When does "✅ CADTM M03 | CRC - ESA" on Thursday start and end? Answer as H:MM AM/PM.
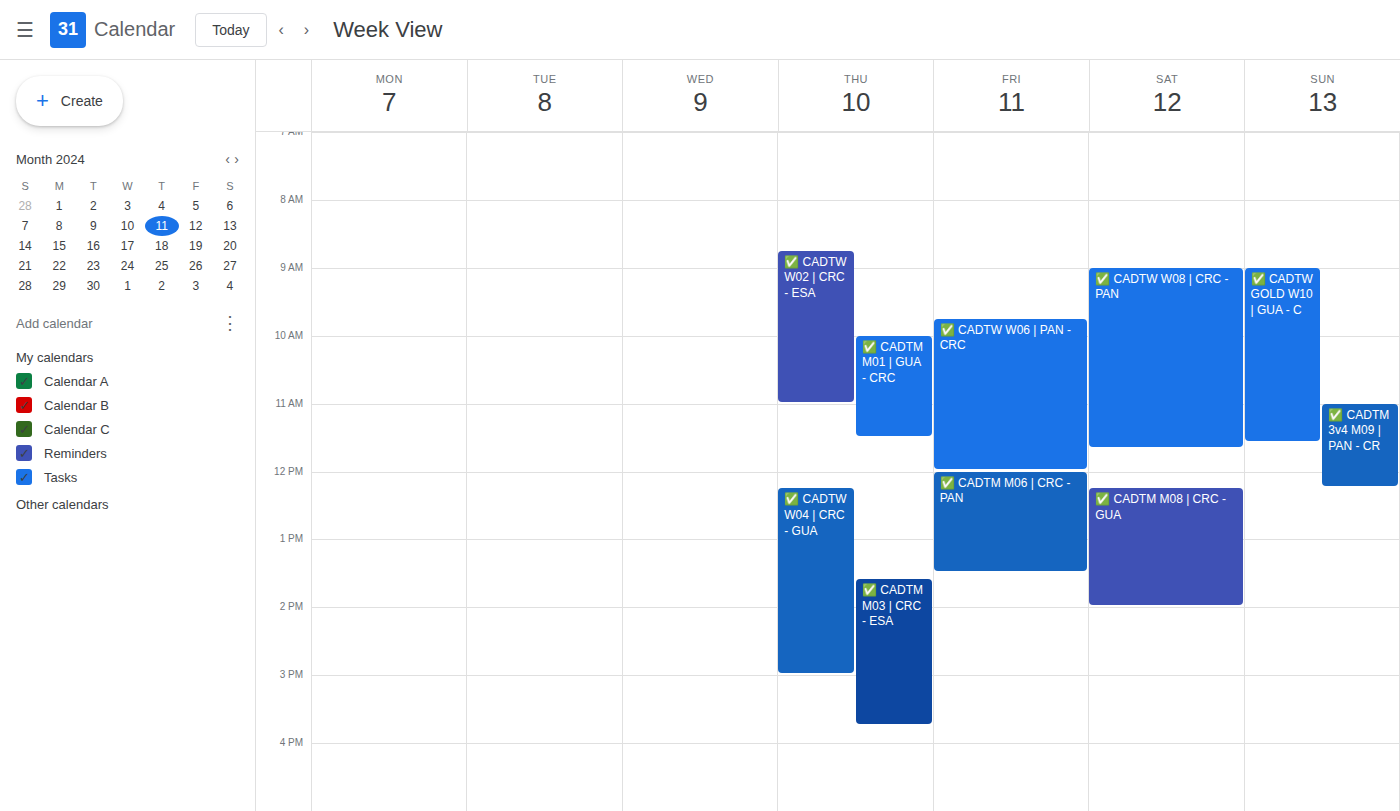
1:35 PM to 3:45 PM